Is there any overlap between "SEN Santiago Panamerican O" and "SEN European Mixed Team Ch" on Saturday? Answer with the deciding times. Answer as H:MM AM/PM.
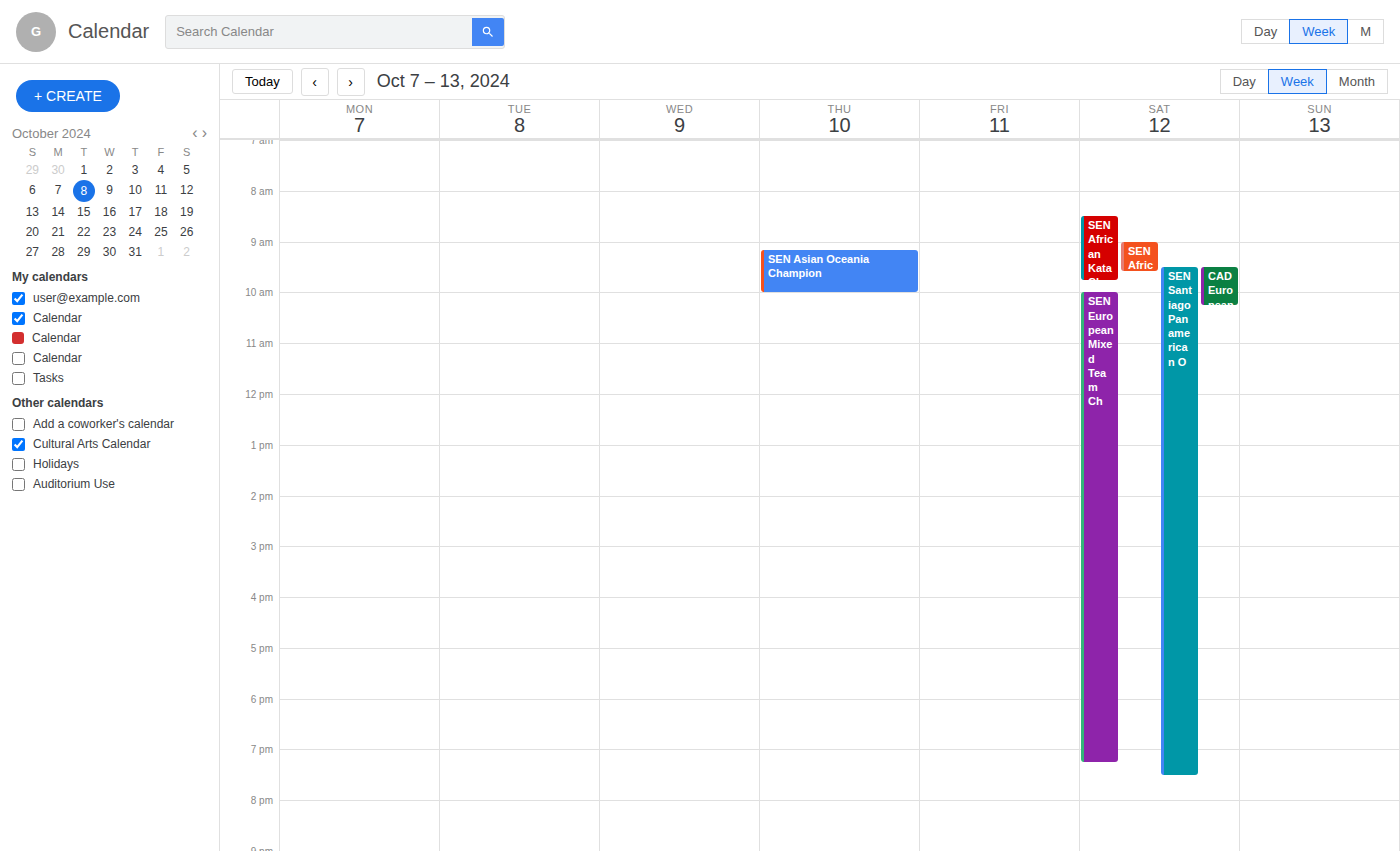
"SEN European Mixed Team Ch" runs 10:00 AM to 7:15 PM, inside "SEN Santiago Panamerican O" -- they overlap.